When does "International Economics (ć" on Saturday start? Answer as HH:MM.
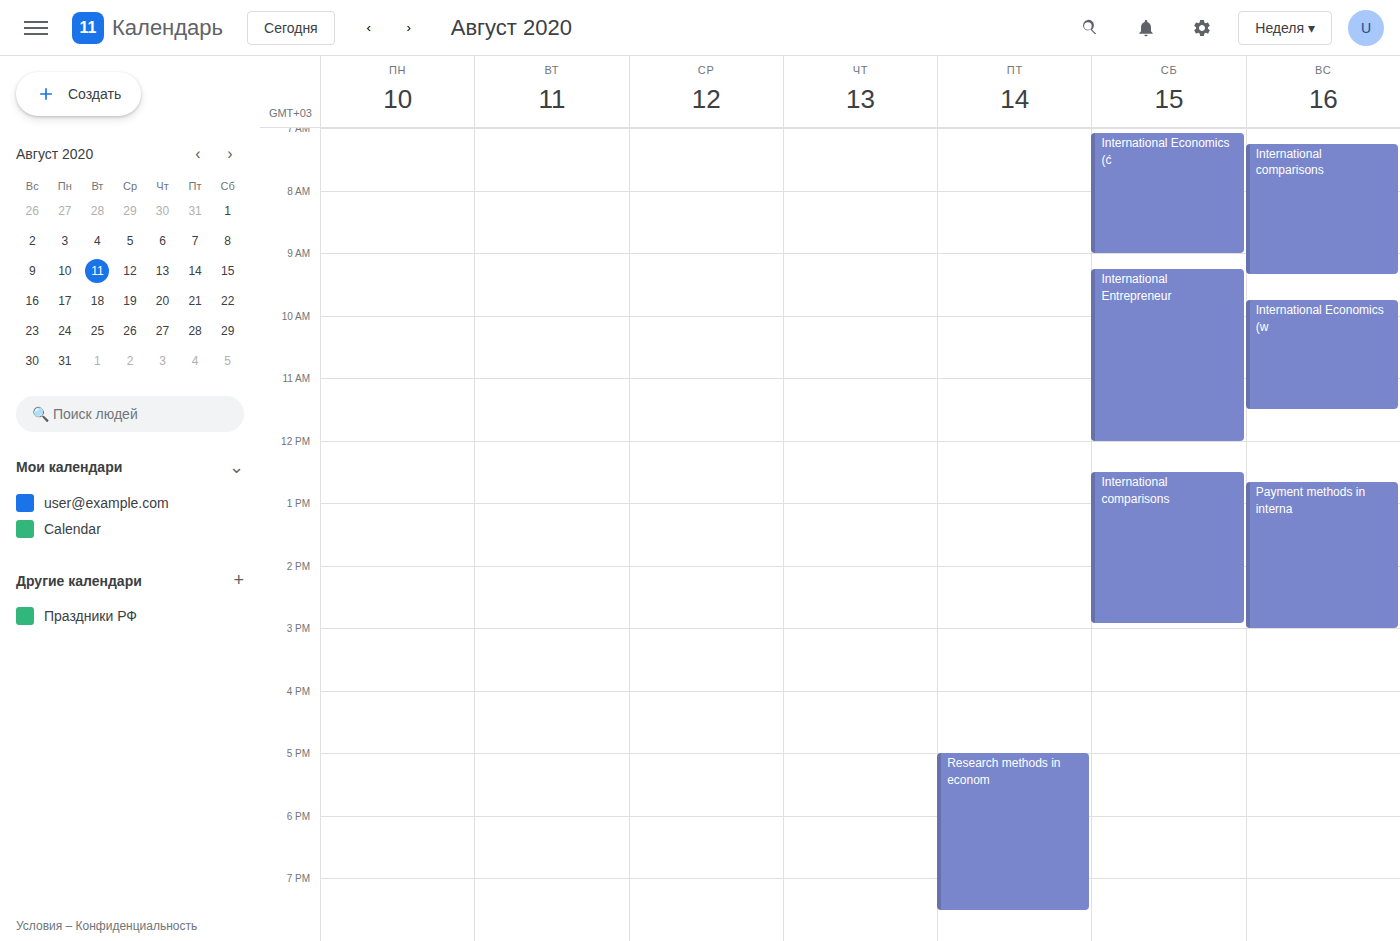
07:05